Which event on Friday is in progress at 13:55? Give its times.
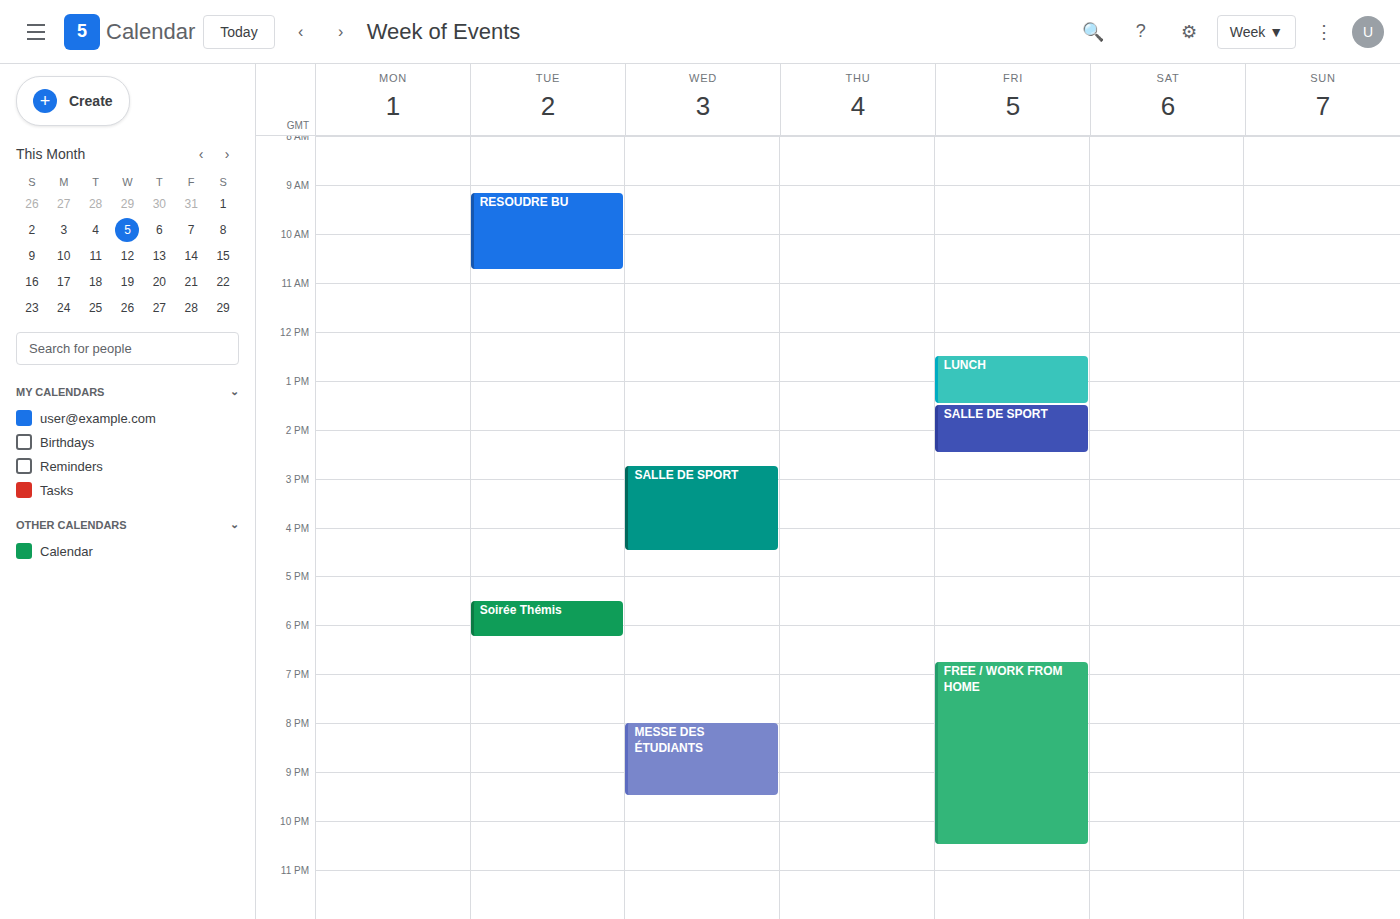
"SALLE DE SPORT", 13:30 to 14:30